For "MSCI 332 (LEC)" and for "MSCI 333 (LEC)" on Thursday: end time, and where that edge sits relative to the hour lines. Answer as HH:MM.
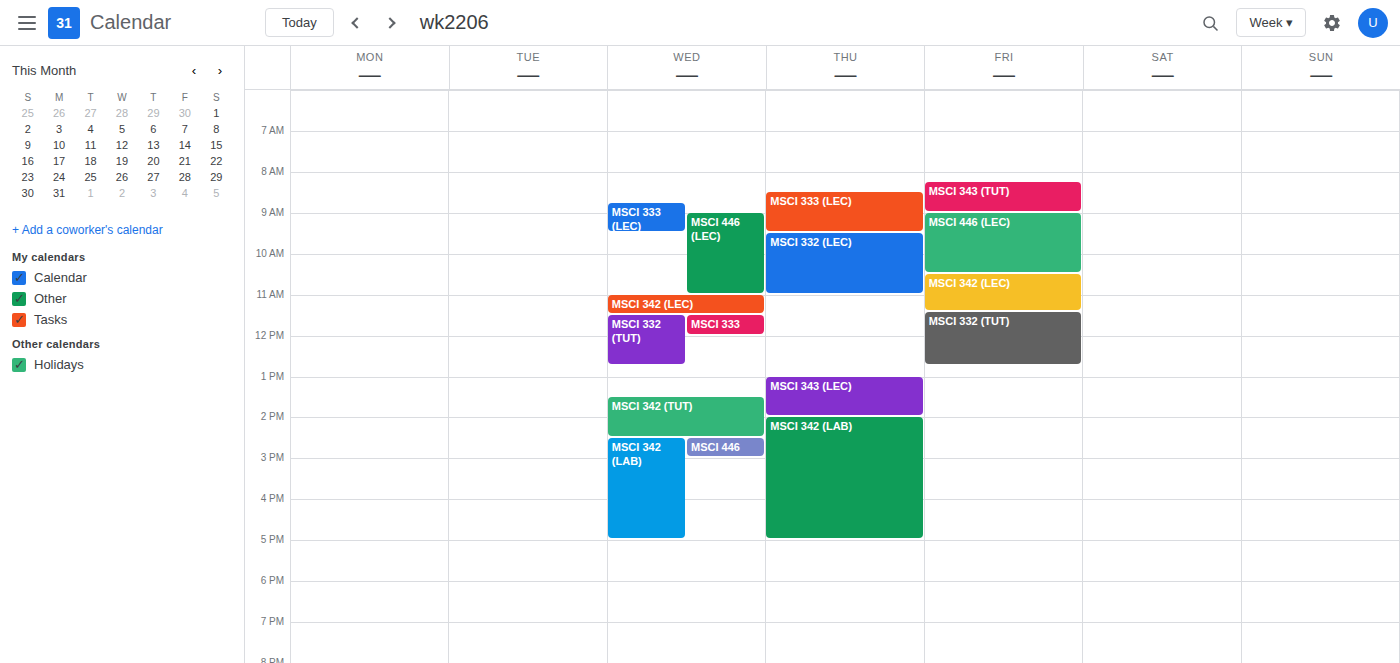
"MSCI 332 (LEC)": 11:00, exactly on the 11:00 line. "MSCI 333 (LEC)": 09:30, halfway between the 09:00 and 10:00 lines.